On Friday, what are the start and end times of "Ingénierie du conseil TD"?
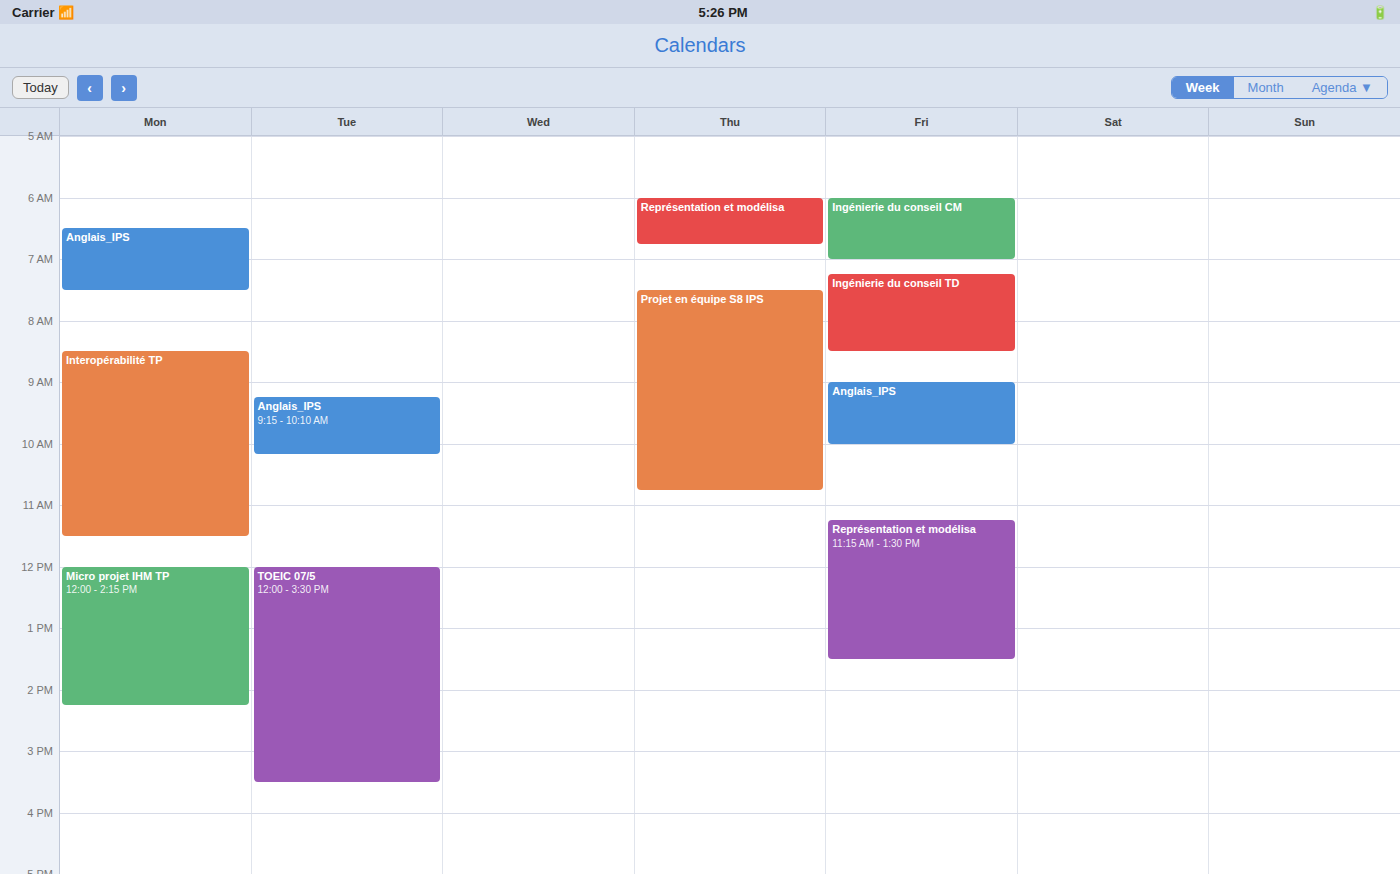
7:15 AM to 8:30 AM